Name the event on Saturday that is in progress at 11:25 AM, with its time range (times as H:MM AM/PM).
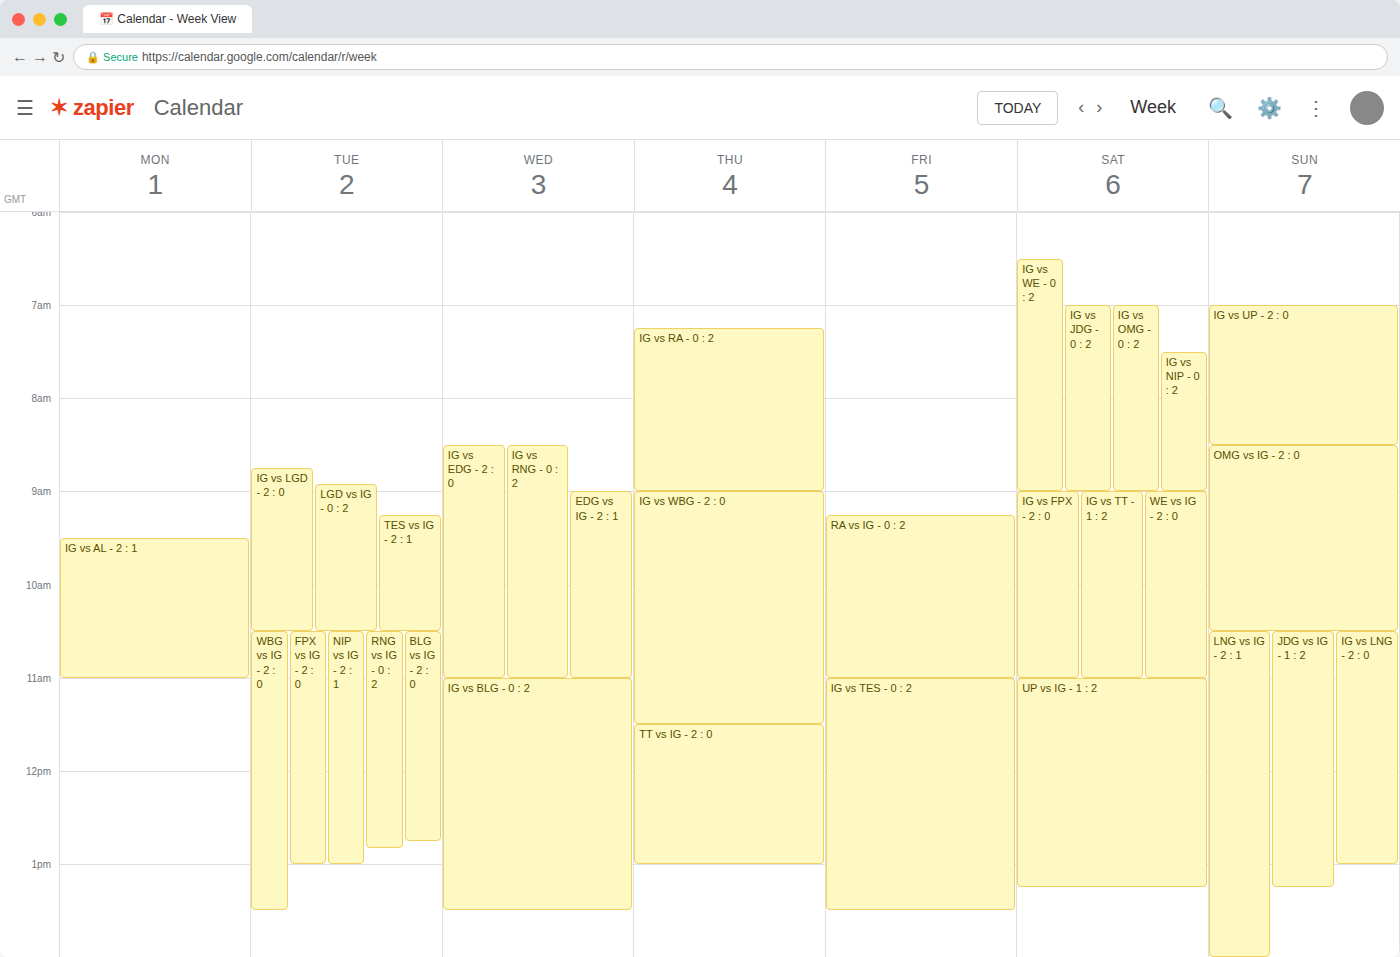
"UP vs IG - 1 : 2", 11:00 AM to 1:15 PM